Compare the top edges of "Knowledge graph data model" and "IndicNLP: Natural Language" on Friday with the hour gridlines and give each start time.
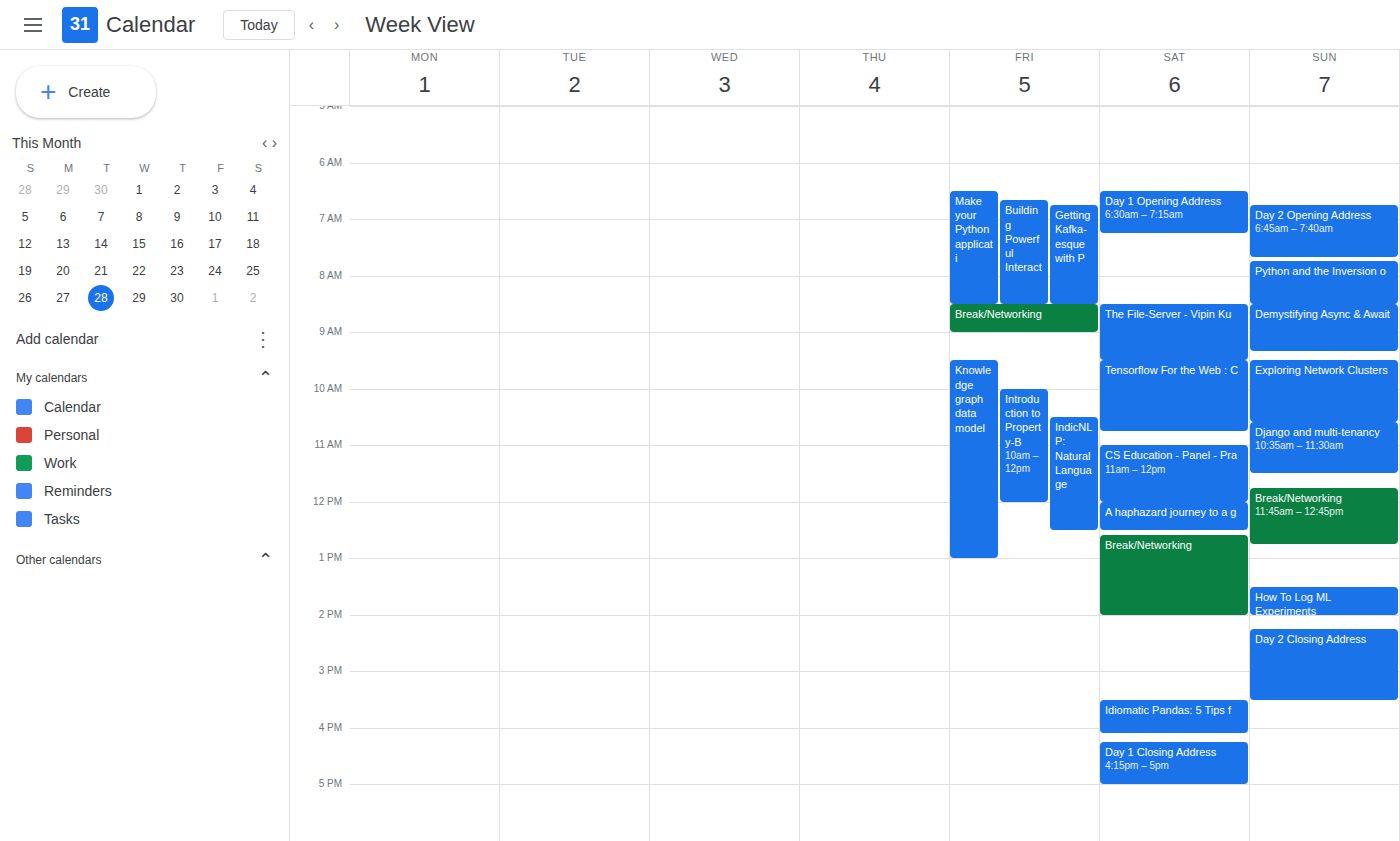
"Knowledge graph data model": 9:30 AM, halfway between the 9 AM and 10 AM lines. "IndicNLP: Natural Language": 10:30 AM, halfway between the 10 AM and 11 AM lines.